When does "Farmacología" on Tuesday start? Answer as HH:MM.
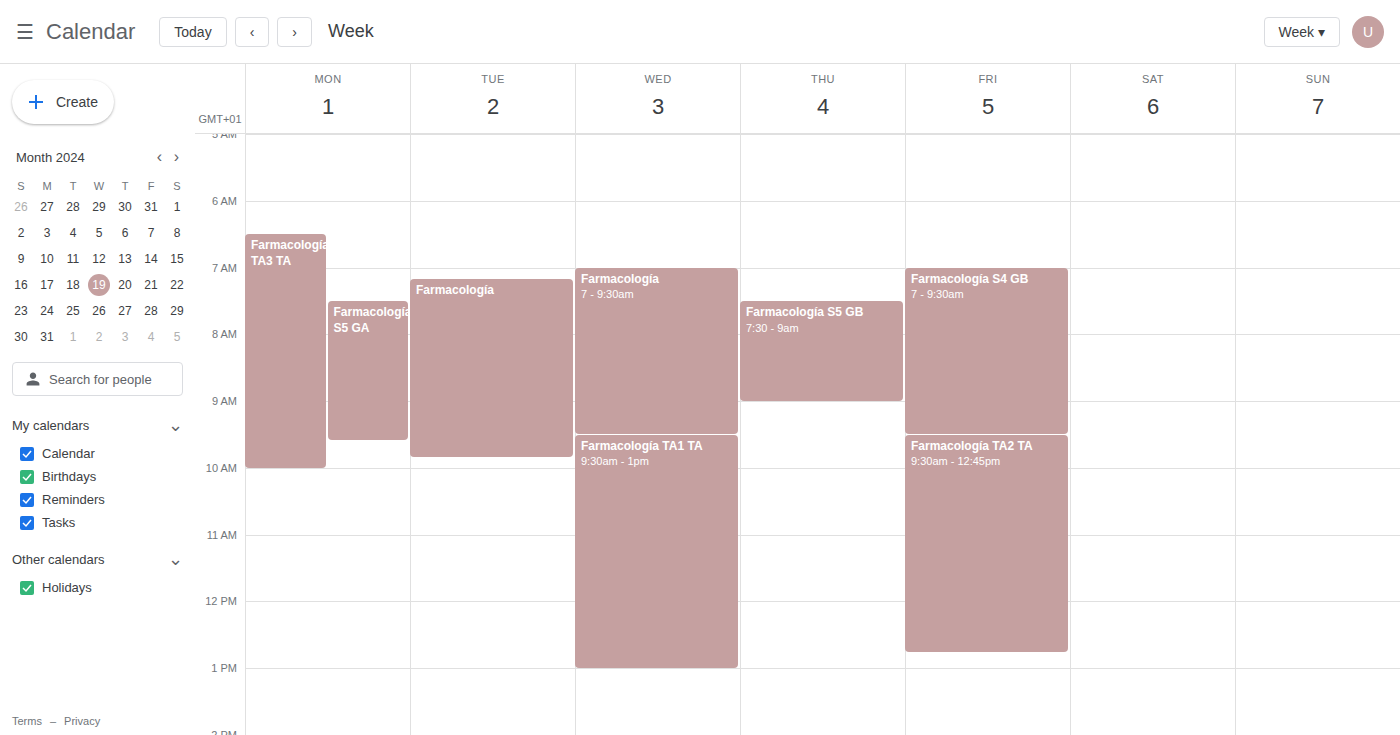
07:10